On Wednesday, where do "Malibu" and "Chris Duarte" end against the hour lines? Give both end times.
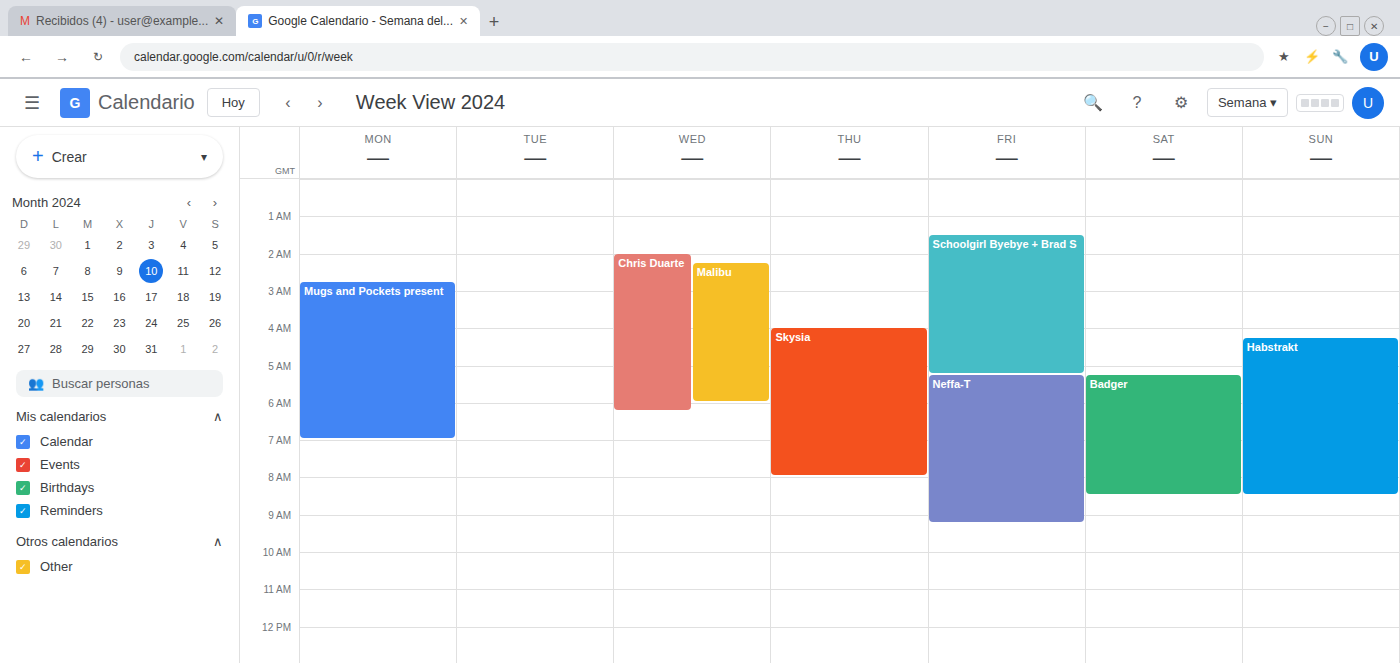
"Malibu": 6:00 AM, exactly on the 6 AM line. "Chris Duarte": 6:15 AM, neither: a quarter of the way from the 6 AM line to the 7 AM line.